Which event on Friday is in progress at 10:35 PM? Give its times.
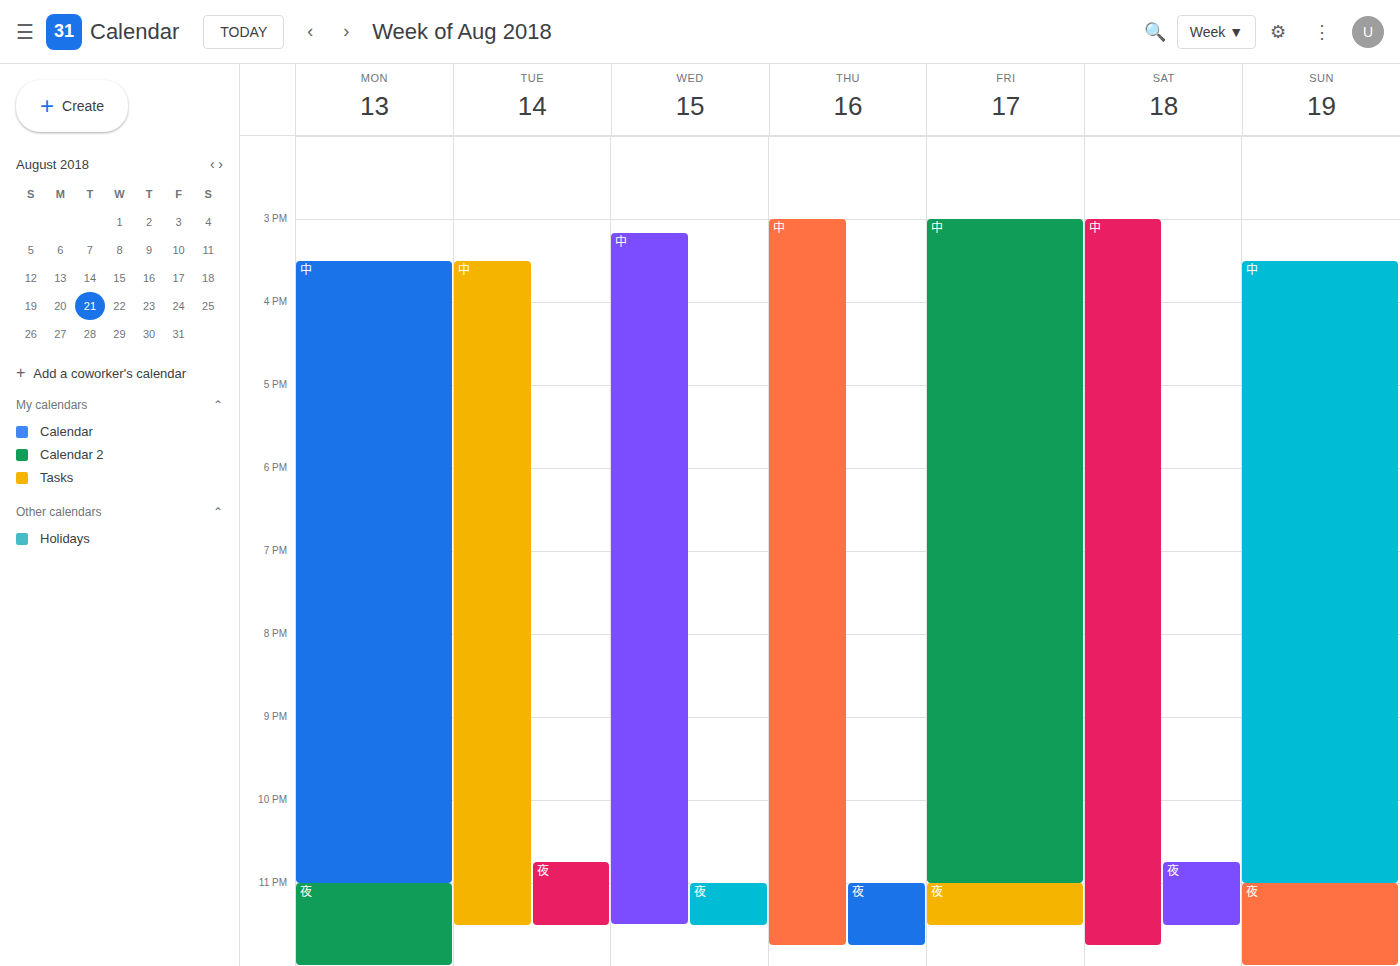
"中", 3:00 PM to 11:00 PM